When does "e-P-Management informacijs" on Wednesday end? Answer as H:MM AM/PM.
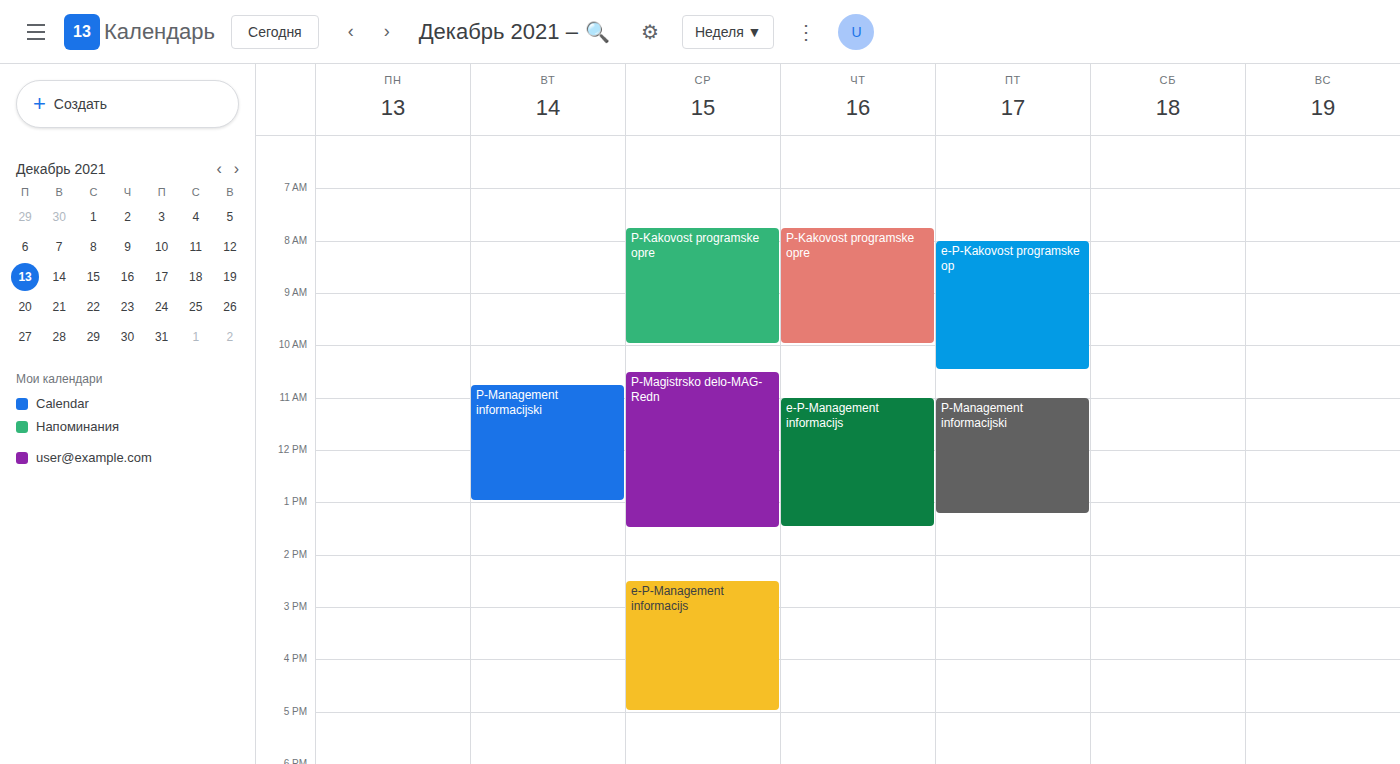
5:00 PM